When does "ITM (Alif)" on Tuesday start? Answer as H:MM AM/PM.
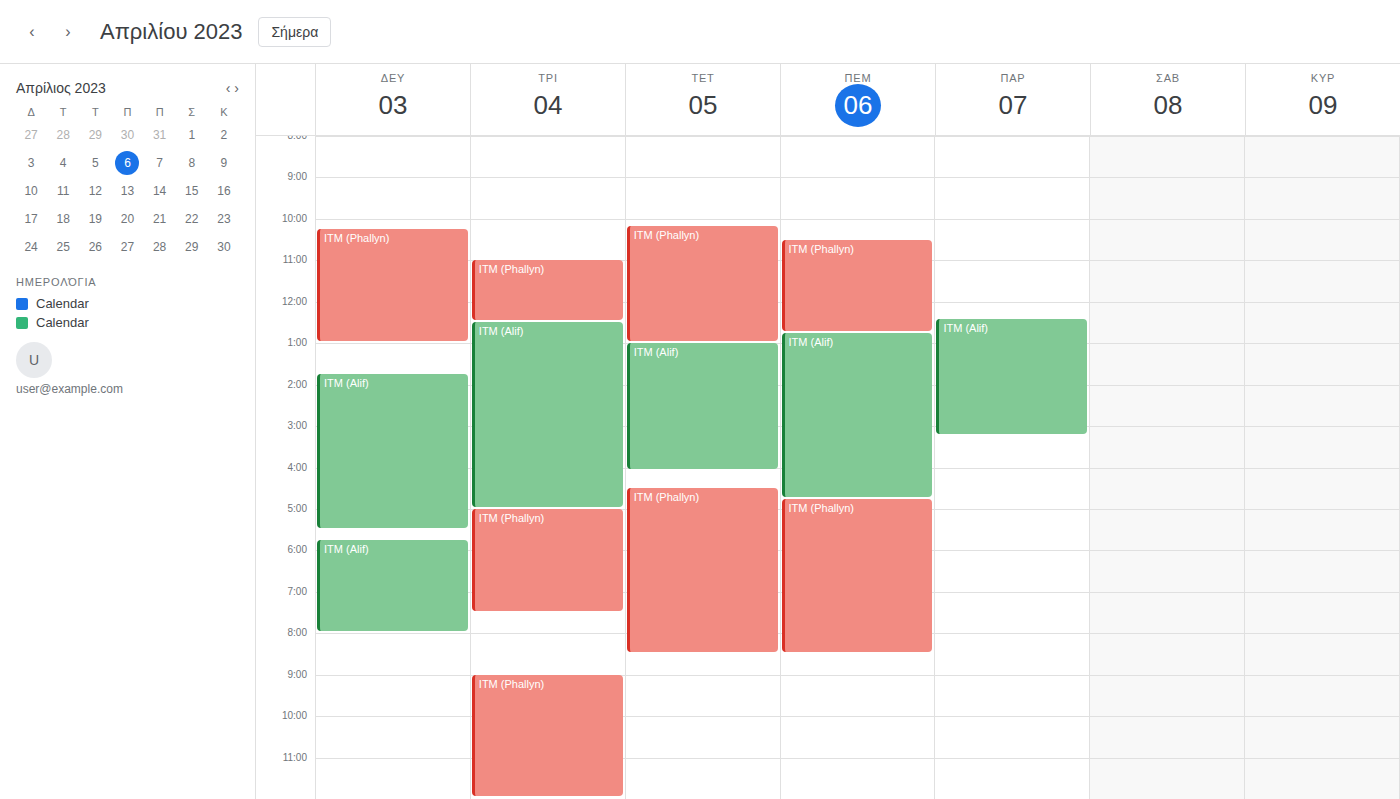
12:30 PM